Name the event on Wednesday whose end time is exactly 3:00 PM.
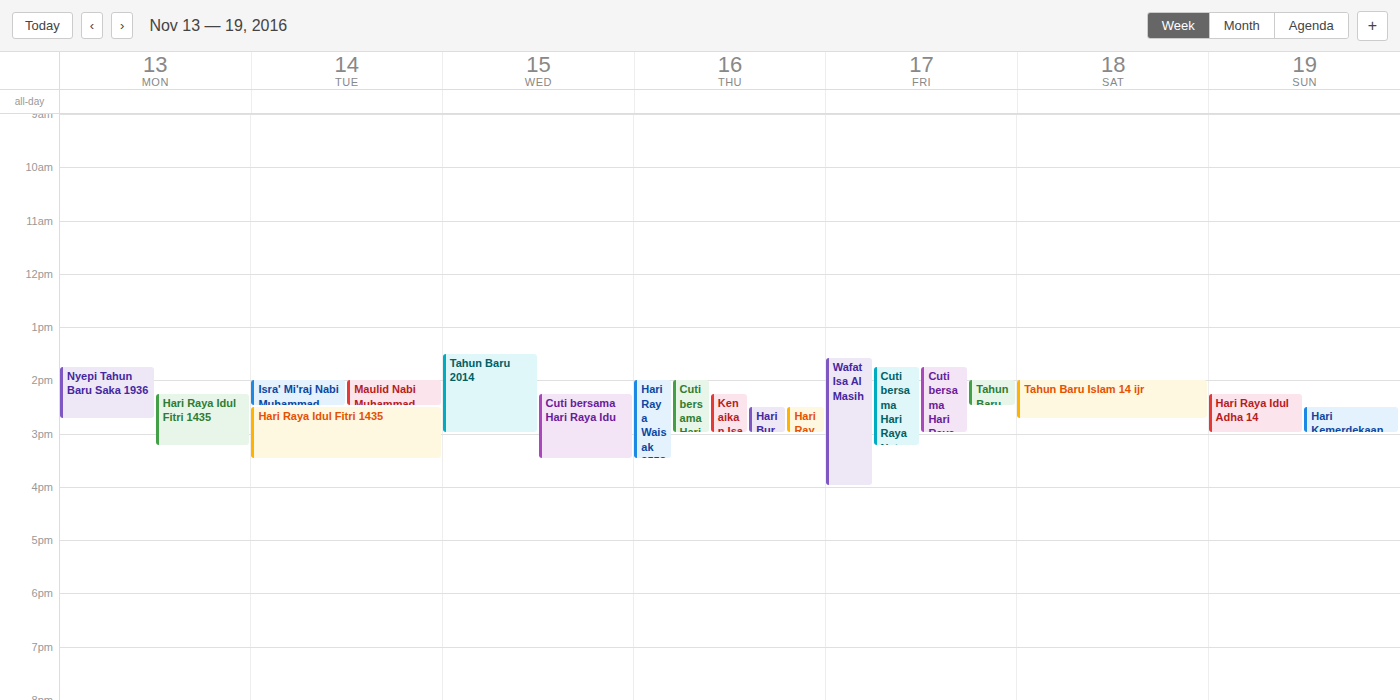
"Tahun Baru 2014"